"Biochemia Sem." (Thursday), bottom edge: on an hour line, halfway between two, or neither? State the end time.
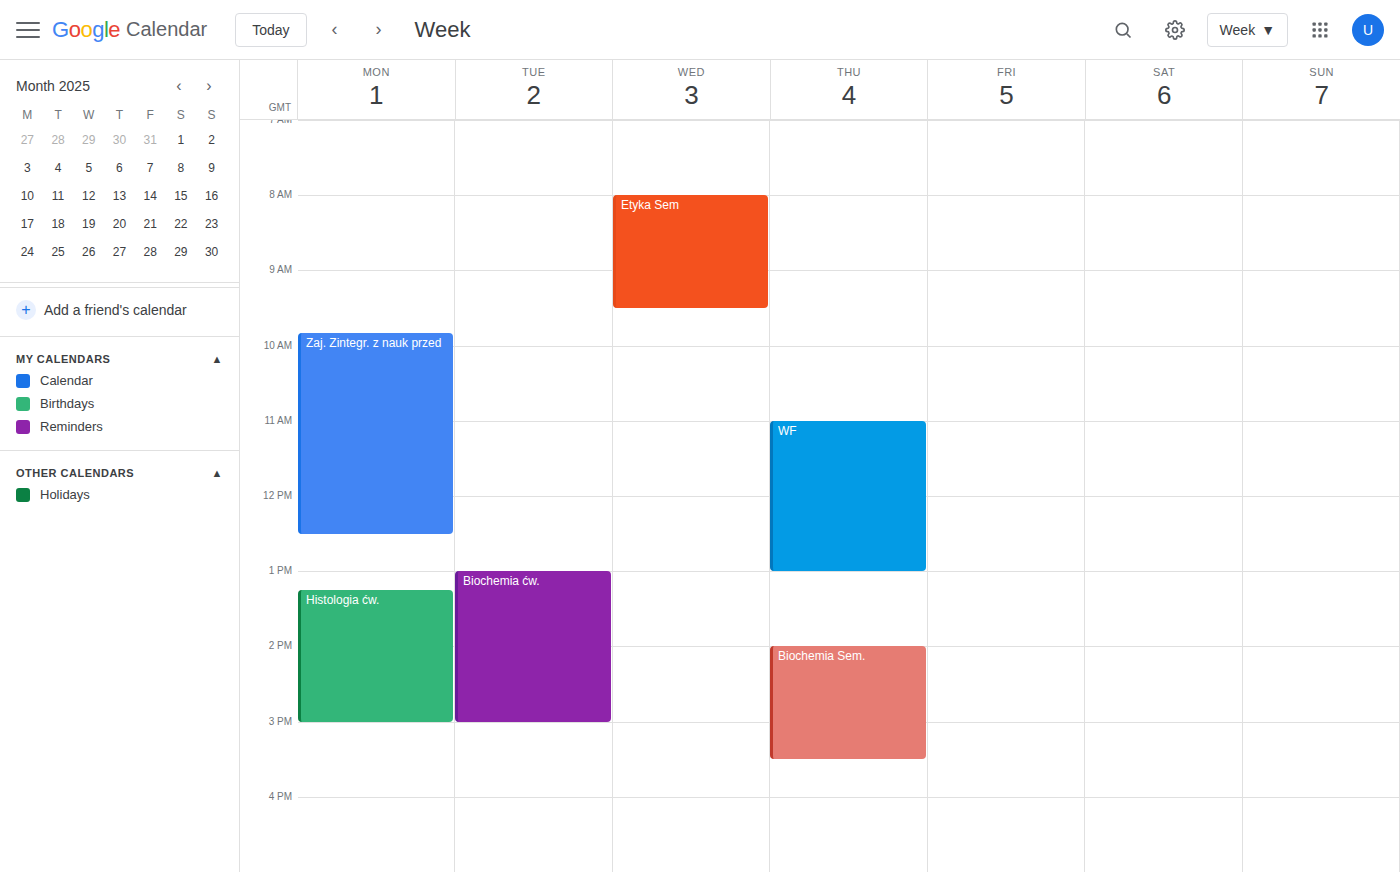
3:30 PM -- halfway between the 3 PM and 4 PM lines.